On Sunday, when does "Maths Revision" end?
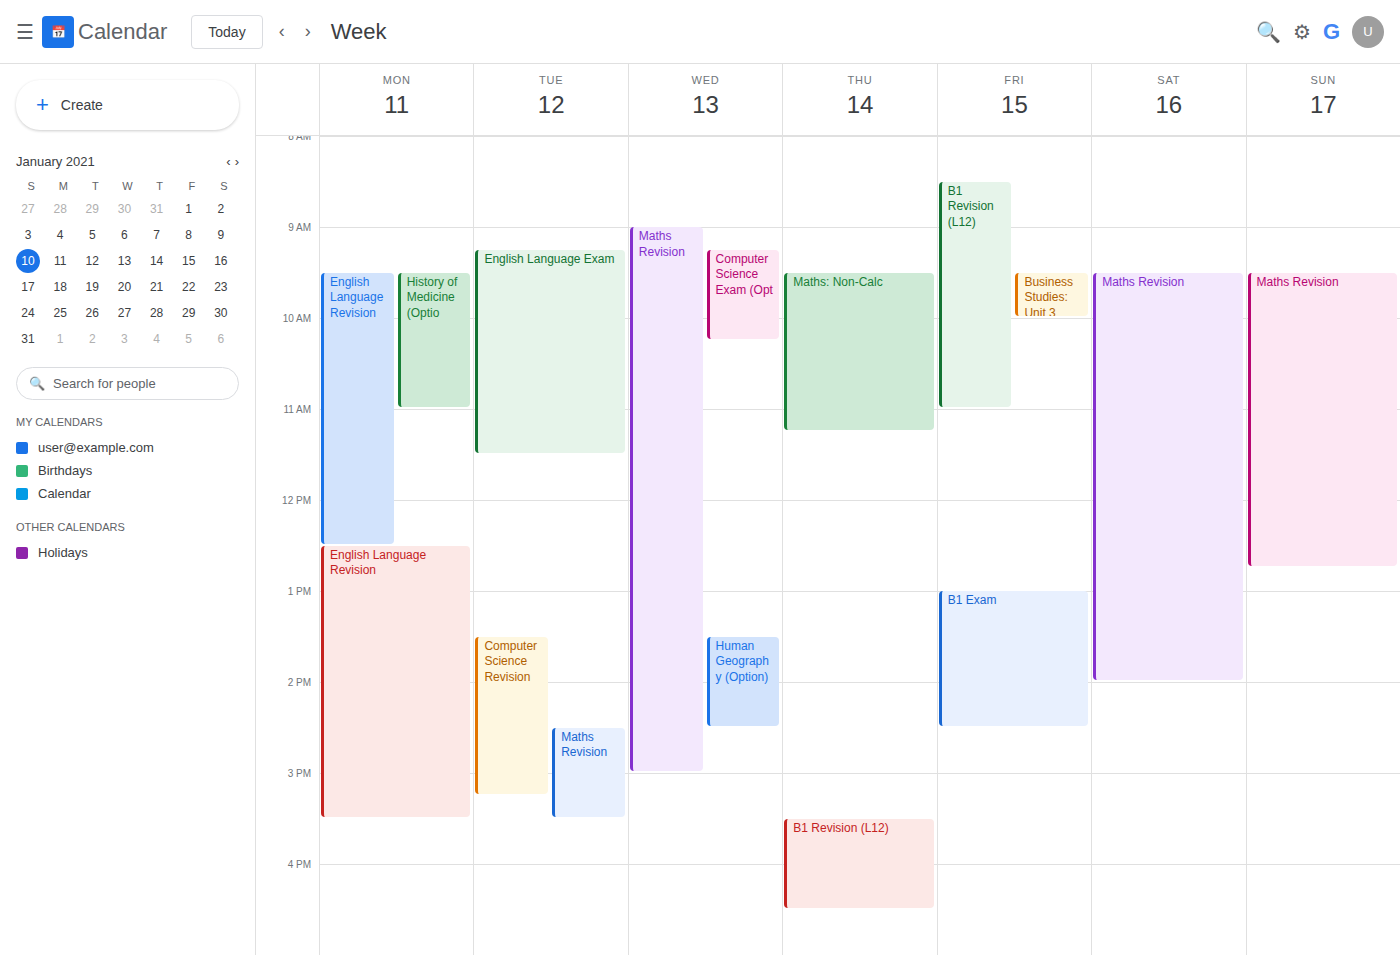
12:45 PM